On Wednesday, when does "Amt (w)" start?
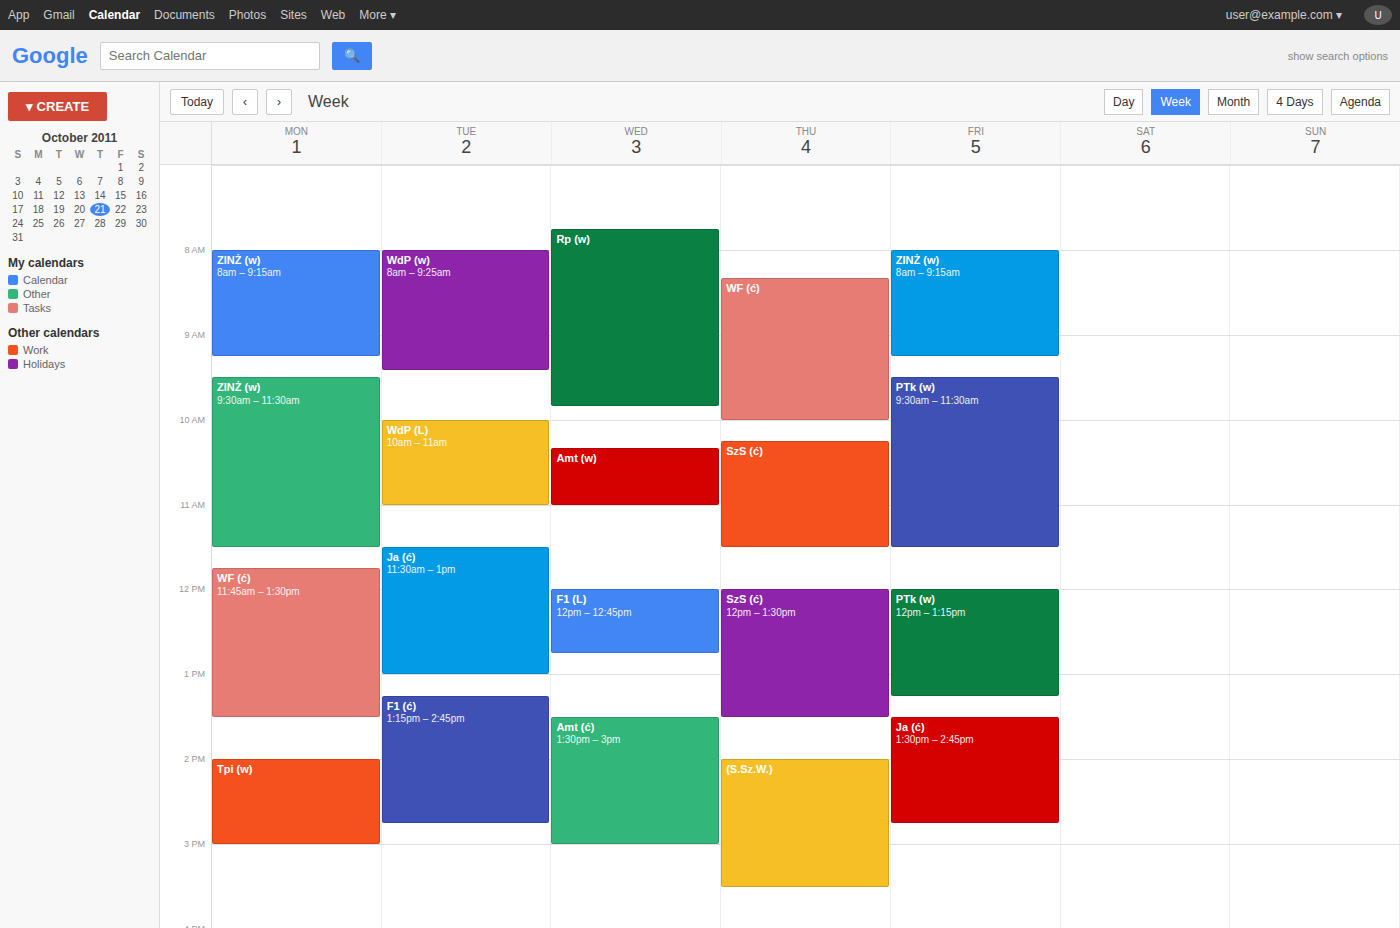
10:20 AM